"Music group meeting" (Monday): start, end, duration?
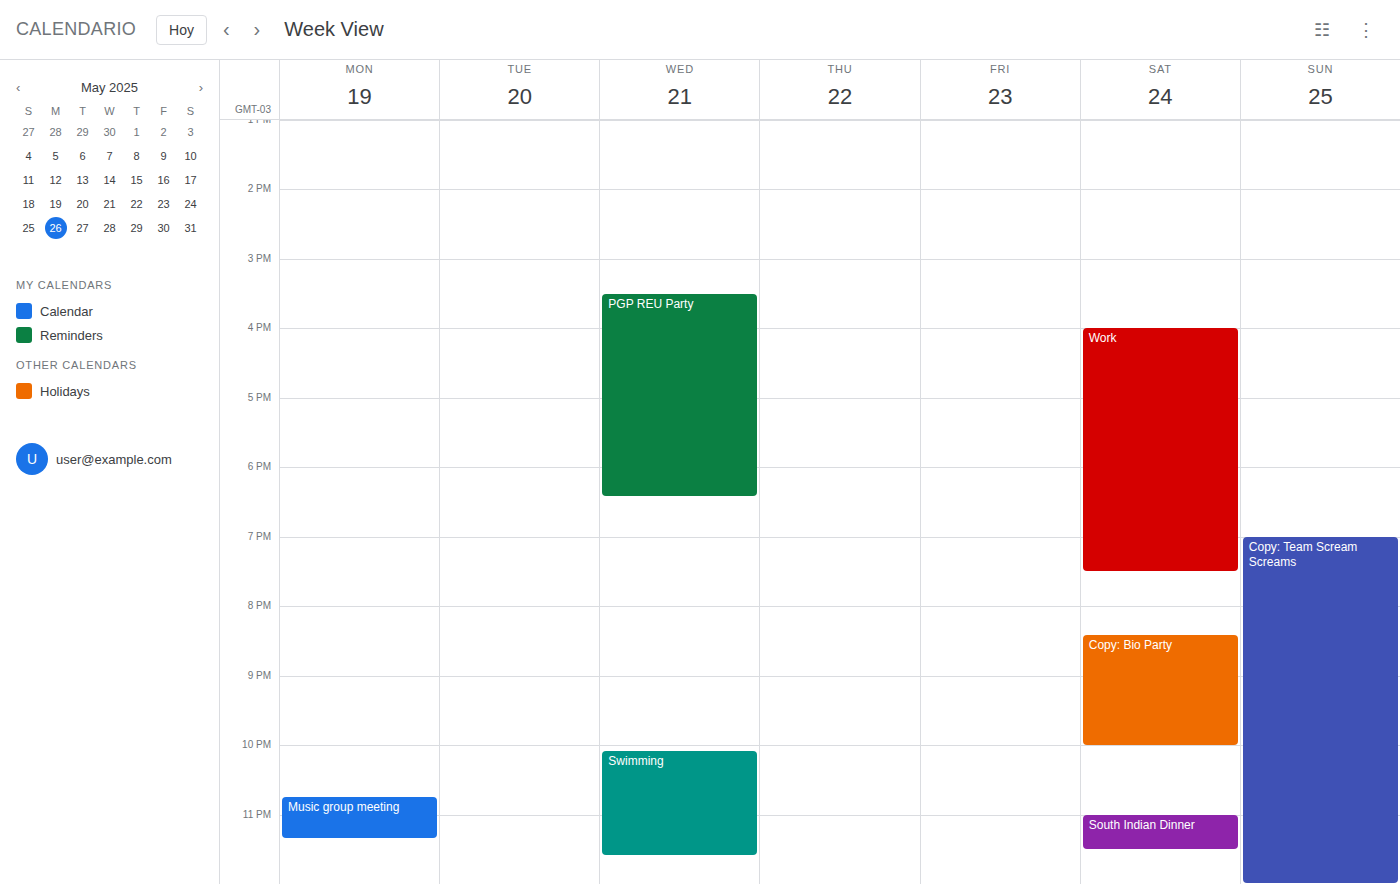
10:45 PM to 11:20 PM, 35 minutes